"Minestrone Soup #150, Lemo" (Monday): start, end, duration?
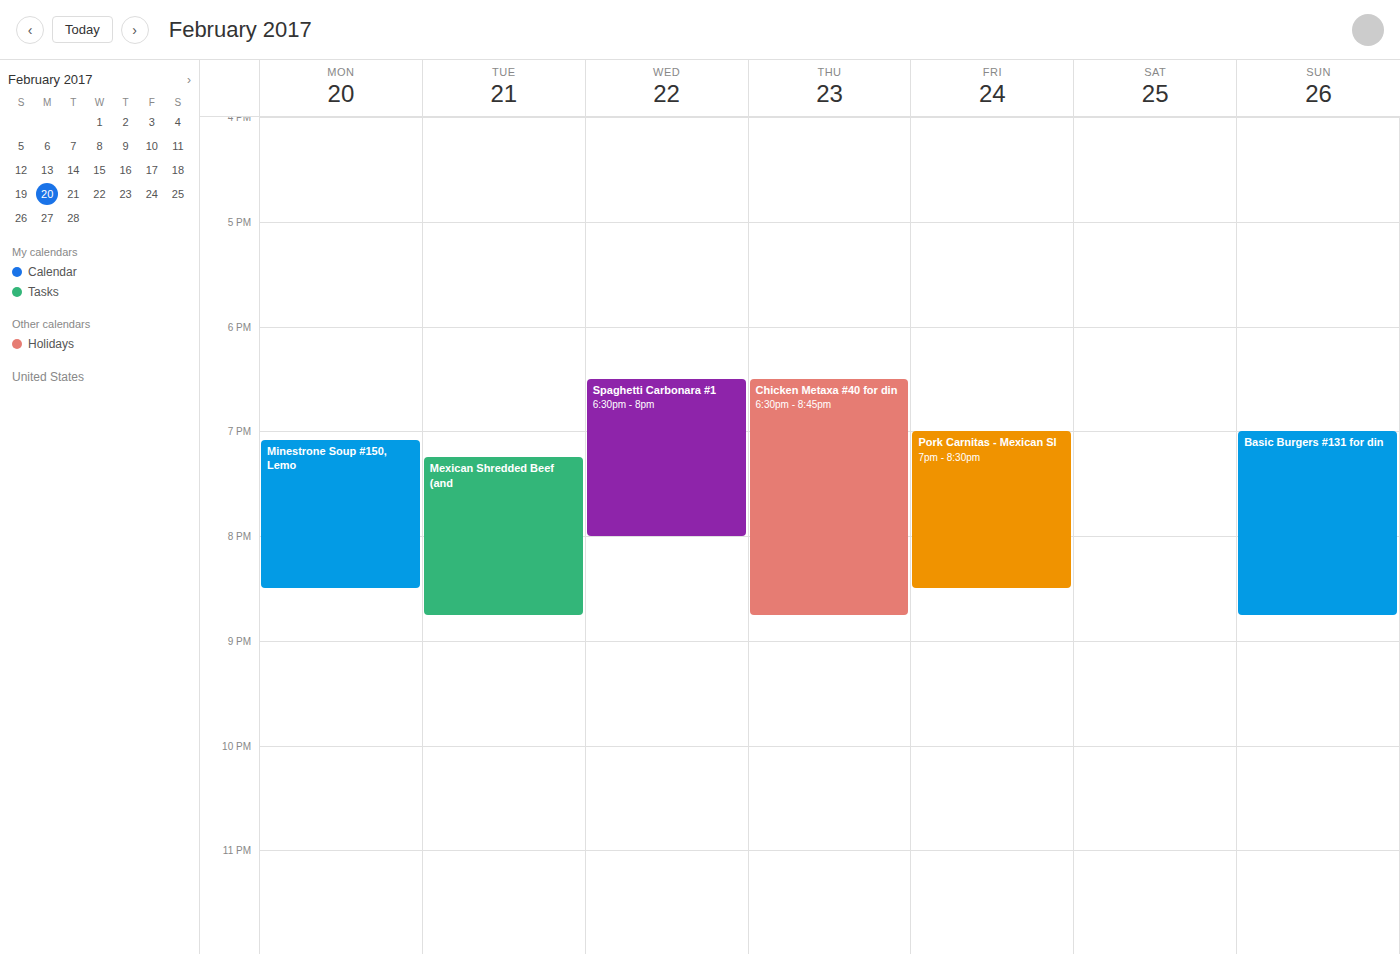
7:05 PM to 8:30 PM, 1 hour 25 minutes